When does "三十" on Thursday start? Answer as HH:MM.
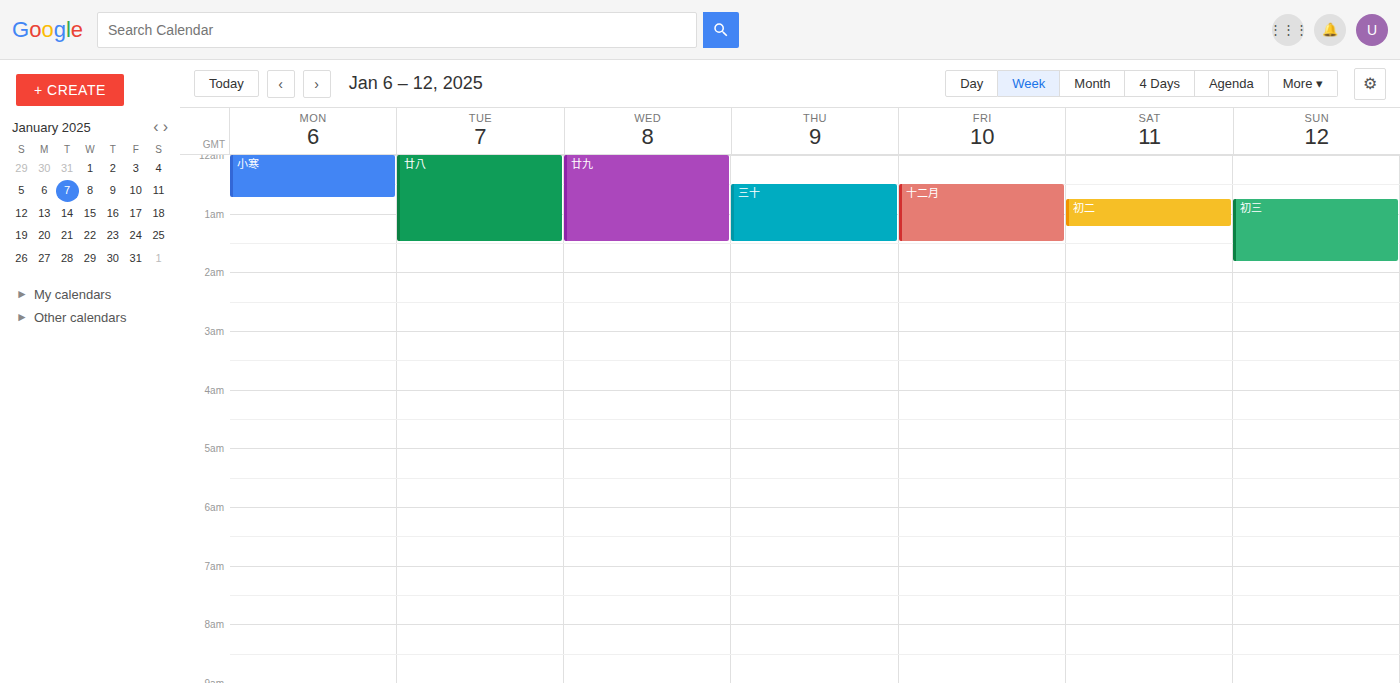
00:30